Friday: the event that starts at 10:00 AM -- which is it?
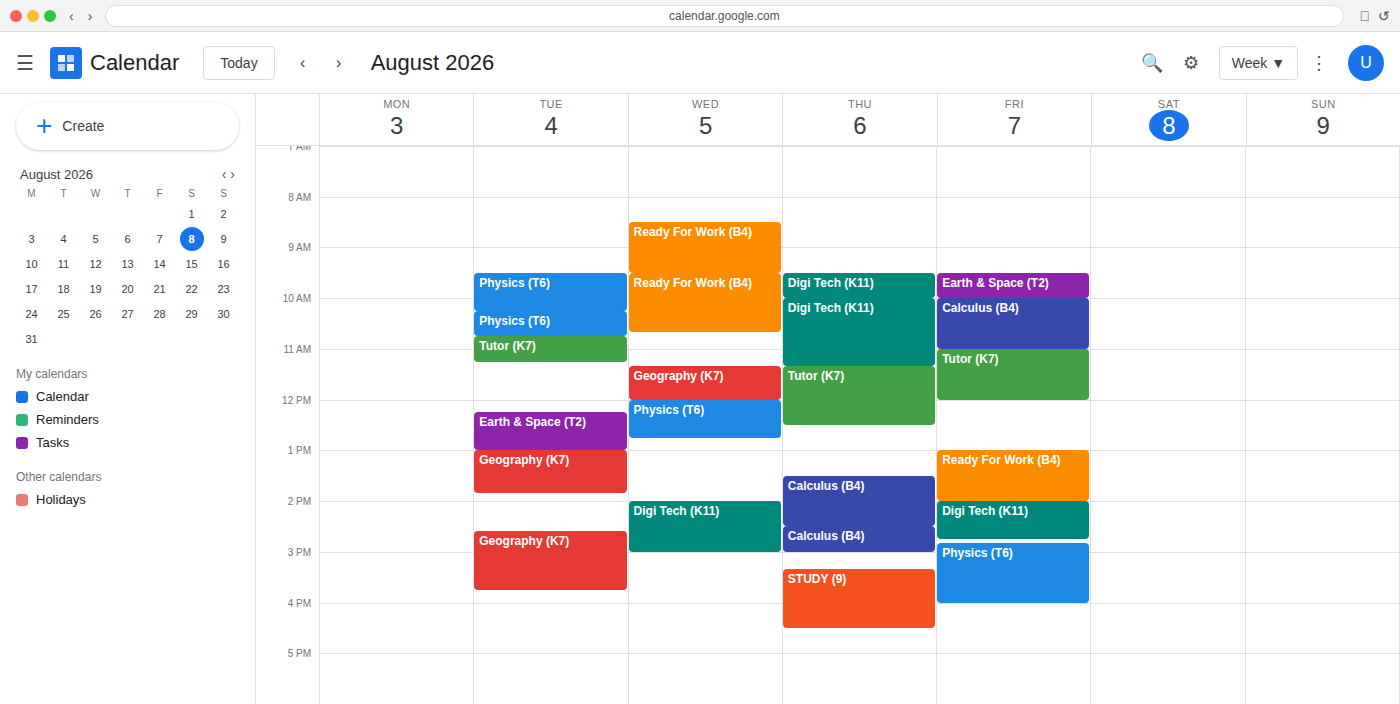
"Calculus (B4)"